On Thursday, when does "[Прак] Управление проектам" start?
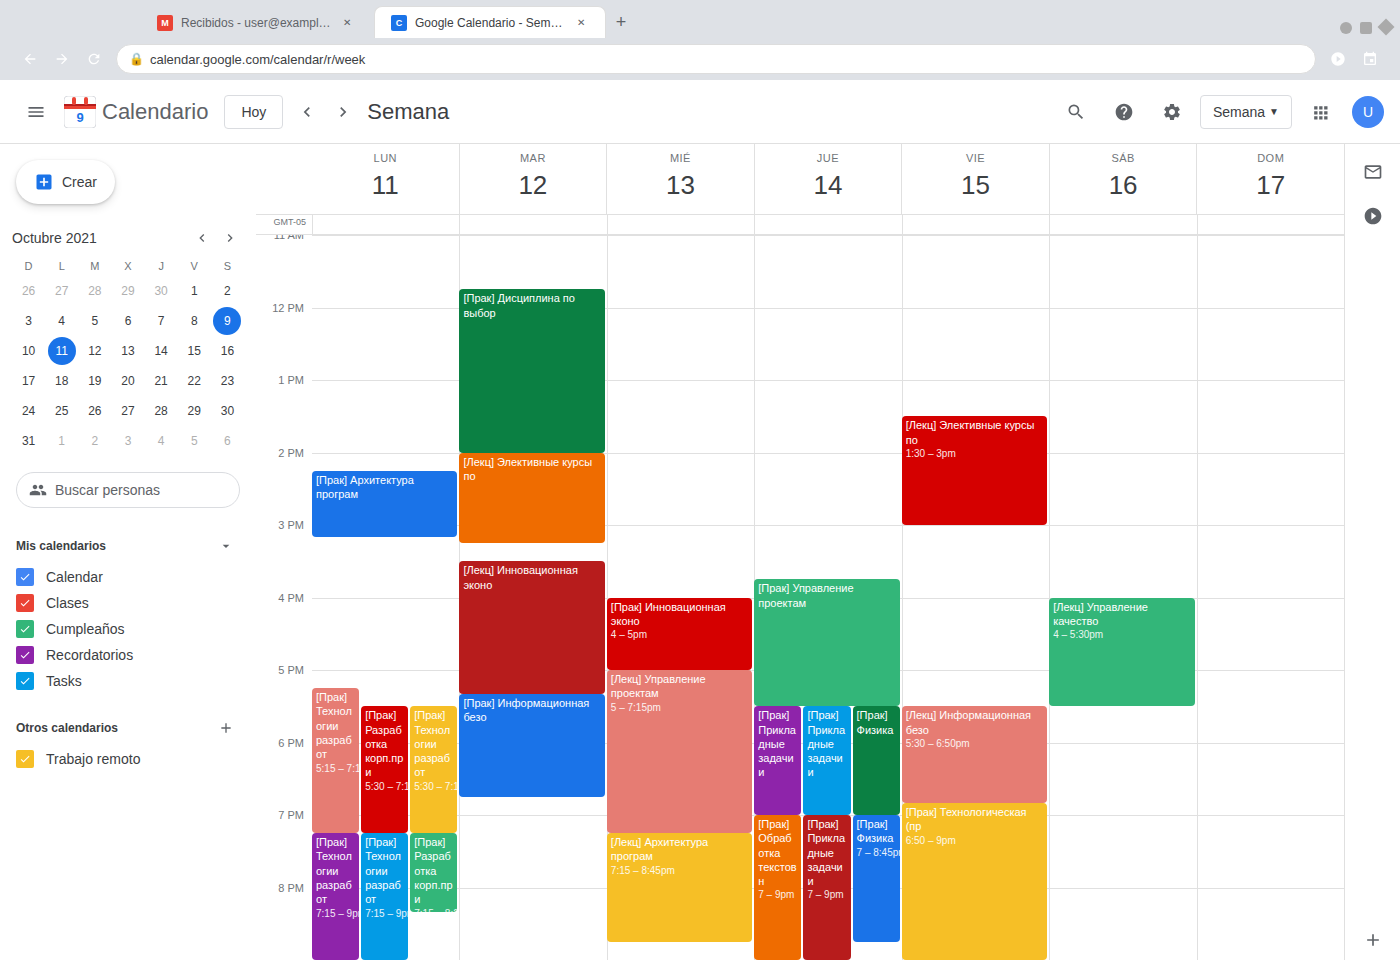
3:45 PM